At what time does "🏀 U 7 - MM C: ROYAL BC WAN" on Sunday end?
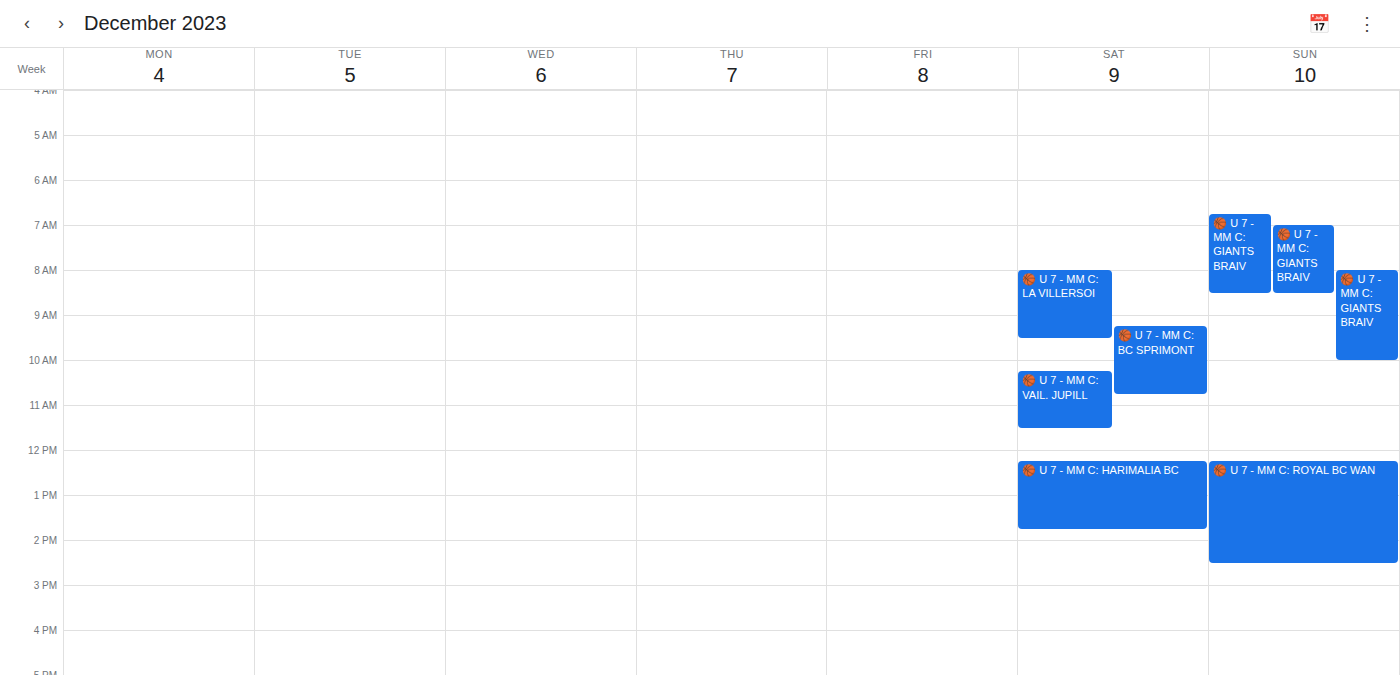
2:30 PM